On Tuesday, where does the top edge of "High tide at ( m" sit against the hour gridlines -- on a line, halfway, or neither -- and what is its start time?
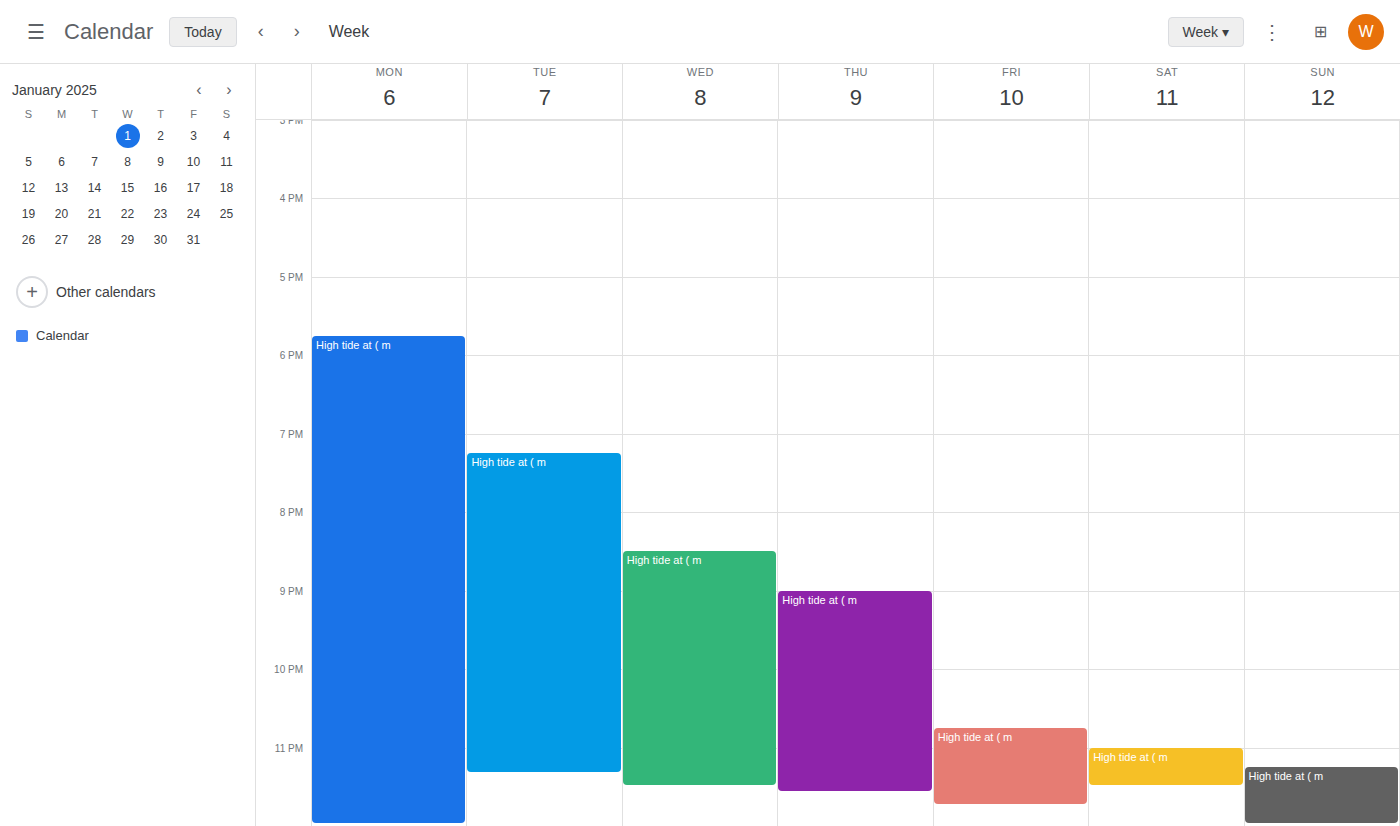
19:15 -- neither: a quarter of the way from the 19:00 line to the 20:00 line.